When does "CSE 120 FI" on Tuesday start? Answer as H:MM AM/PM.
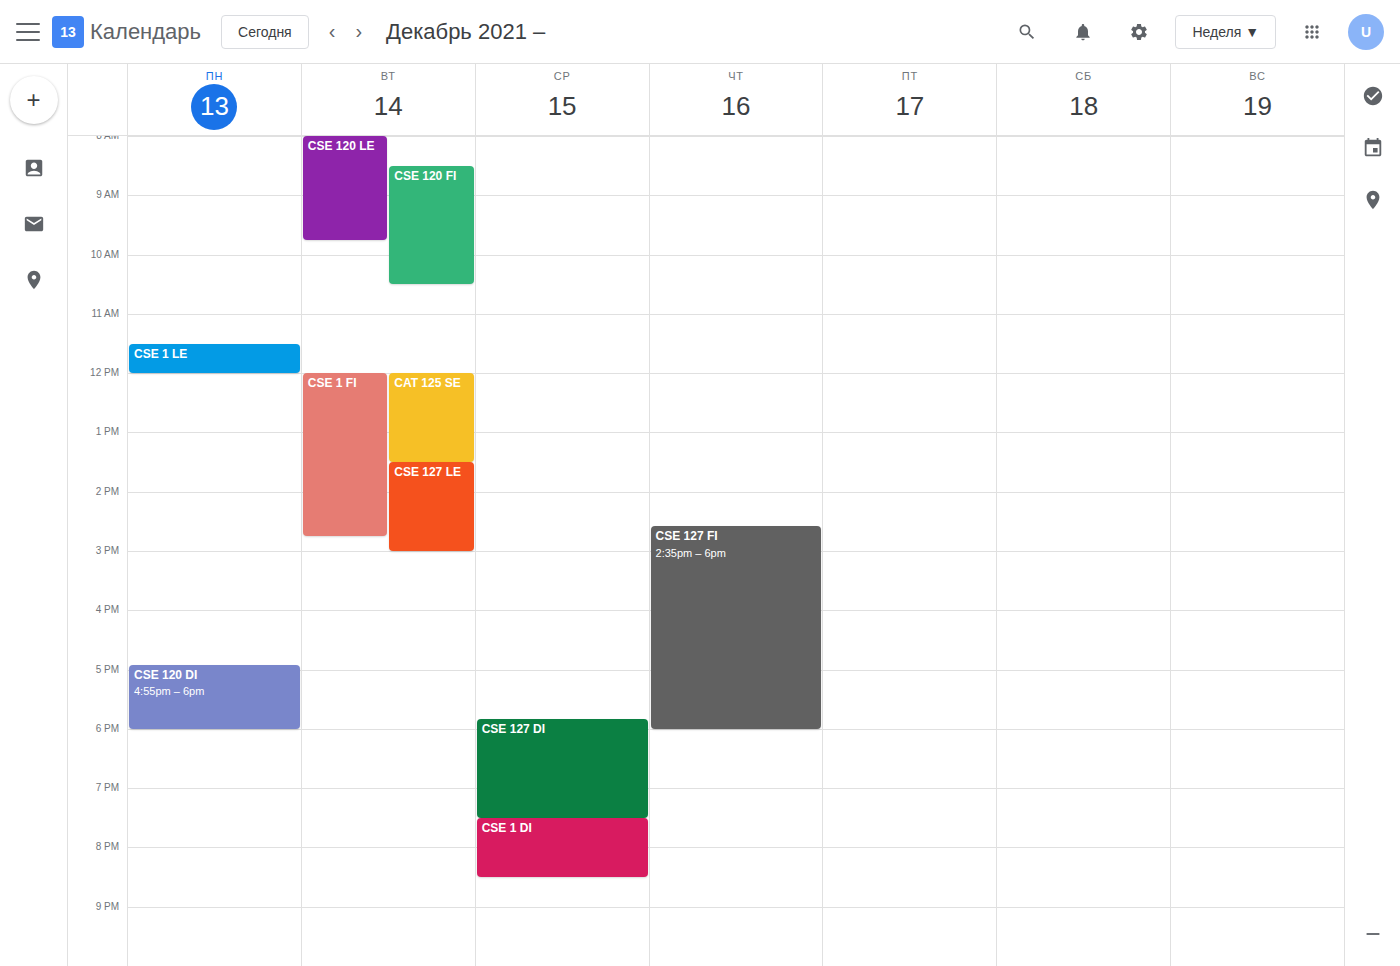
8:30 AM